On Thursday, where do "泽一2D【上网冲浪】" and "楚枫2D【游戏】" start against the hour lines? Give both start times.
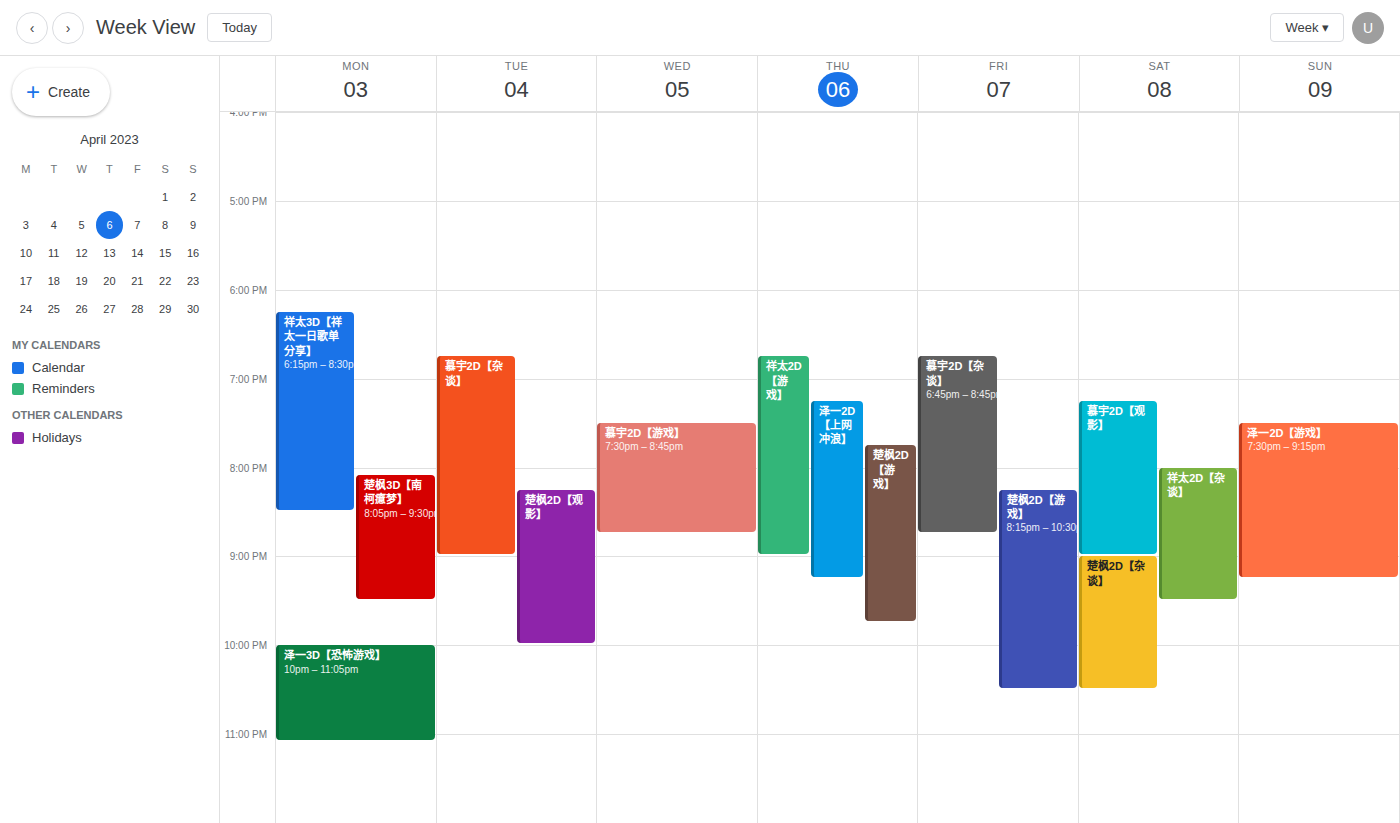
"泽一2D【上网冲浪】": 7:15 PM, neither: a quarter of the way from the 7 PM line to the 8 PM line. "楚枫2D【游戏】": 7:45 PM, neither: three quarters of the way from the 7 PM line to the 8 PM line.